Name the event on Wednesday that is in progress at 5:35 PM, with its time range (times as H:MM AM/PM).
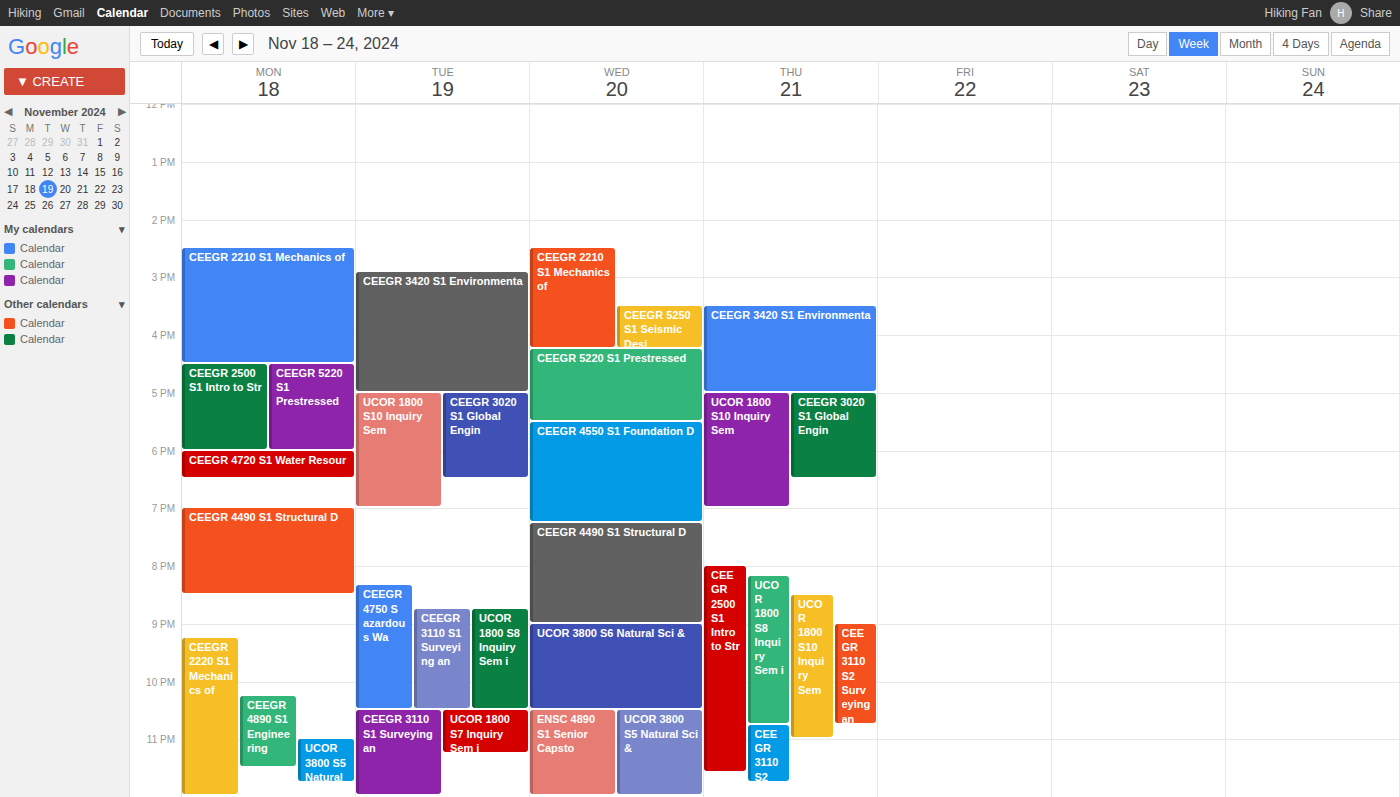
"CEEGR 4550 S1 Foundation D", 5:30 PM to 7:15 PM